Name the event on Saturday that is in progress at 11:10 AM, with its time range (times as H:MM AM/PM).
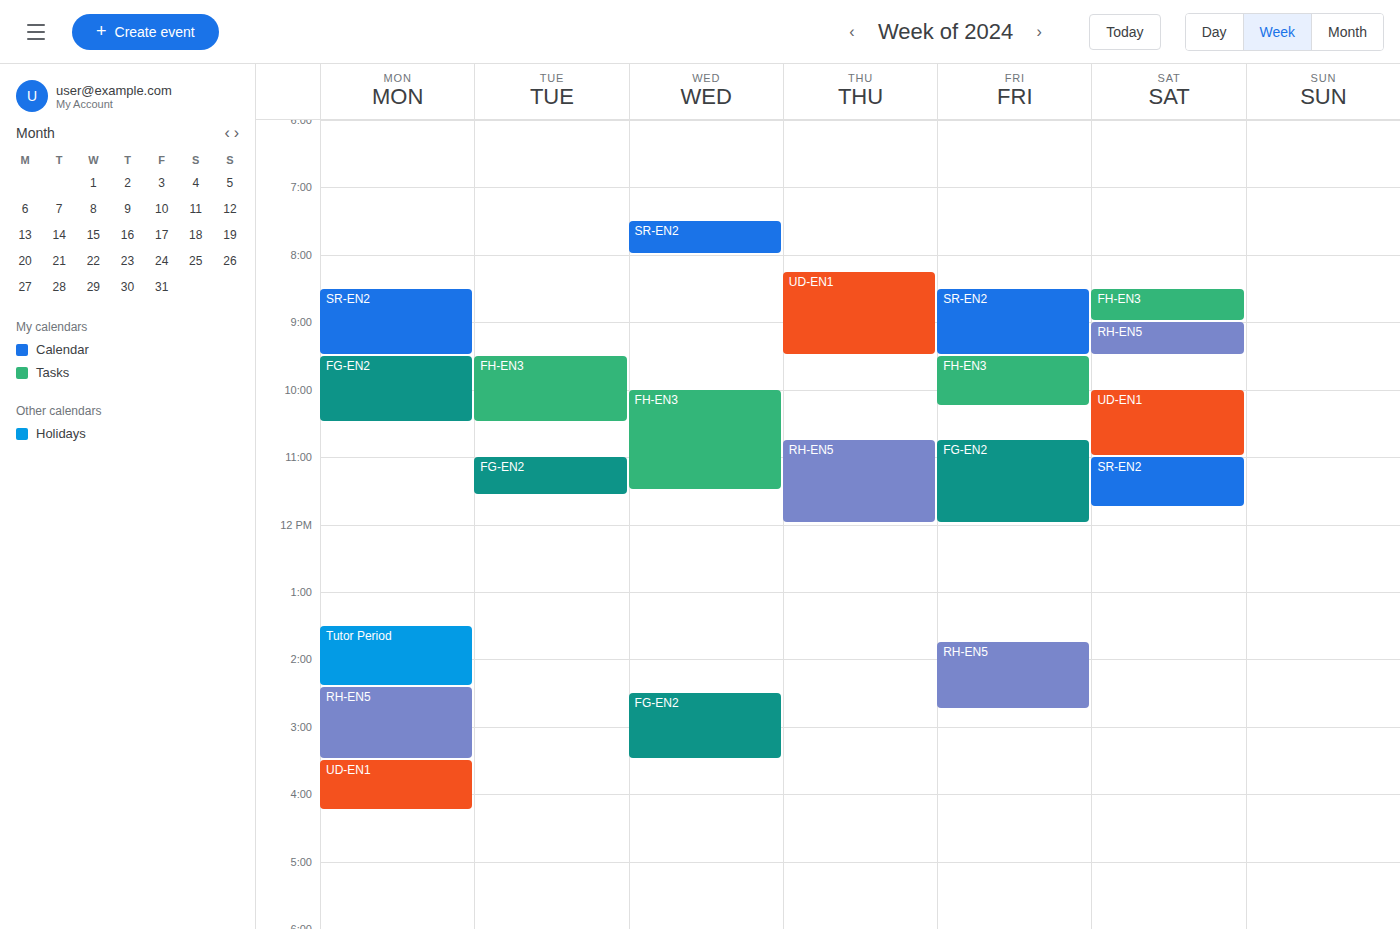
"SR-EN2", 11:00 AM to 11:45 AM